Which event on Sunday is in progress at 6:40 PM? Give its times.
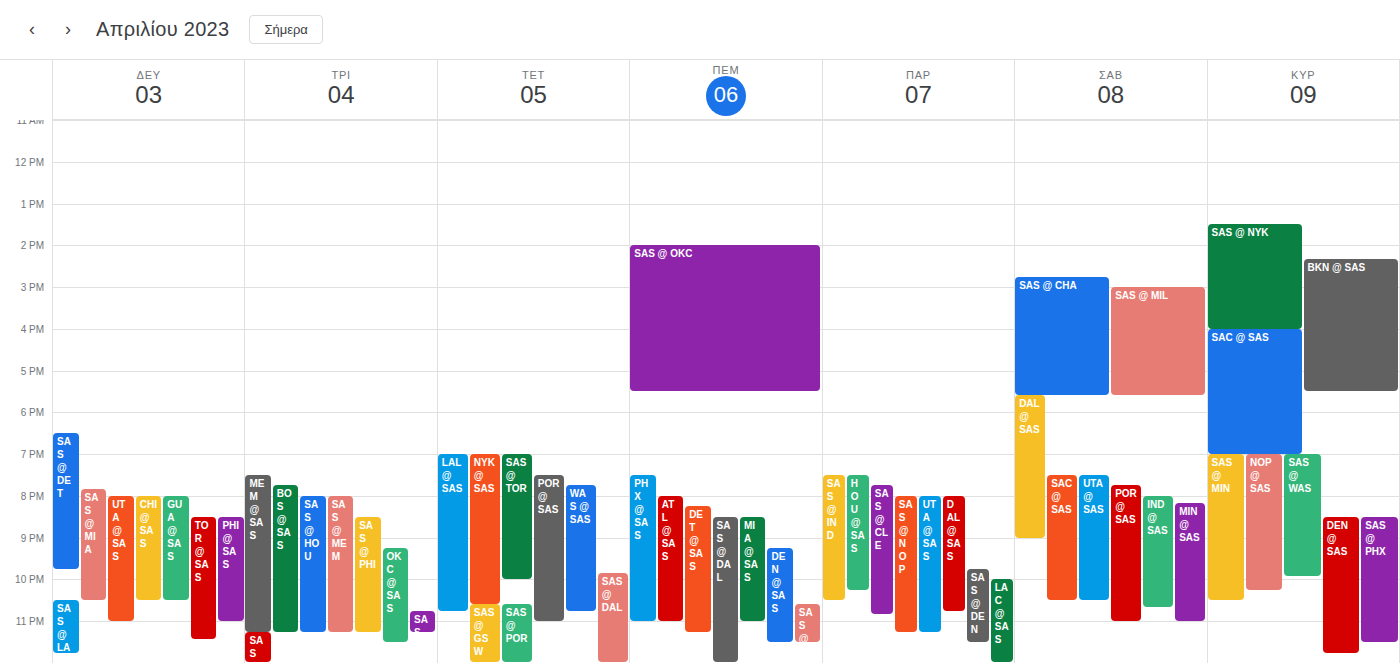
"SAC @ SAS", 4:00 PM to 7:00 PM